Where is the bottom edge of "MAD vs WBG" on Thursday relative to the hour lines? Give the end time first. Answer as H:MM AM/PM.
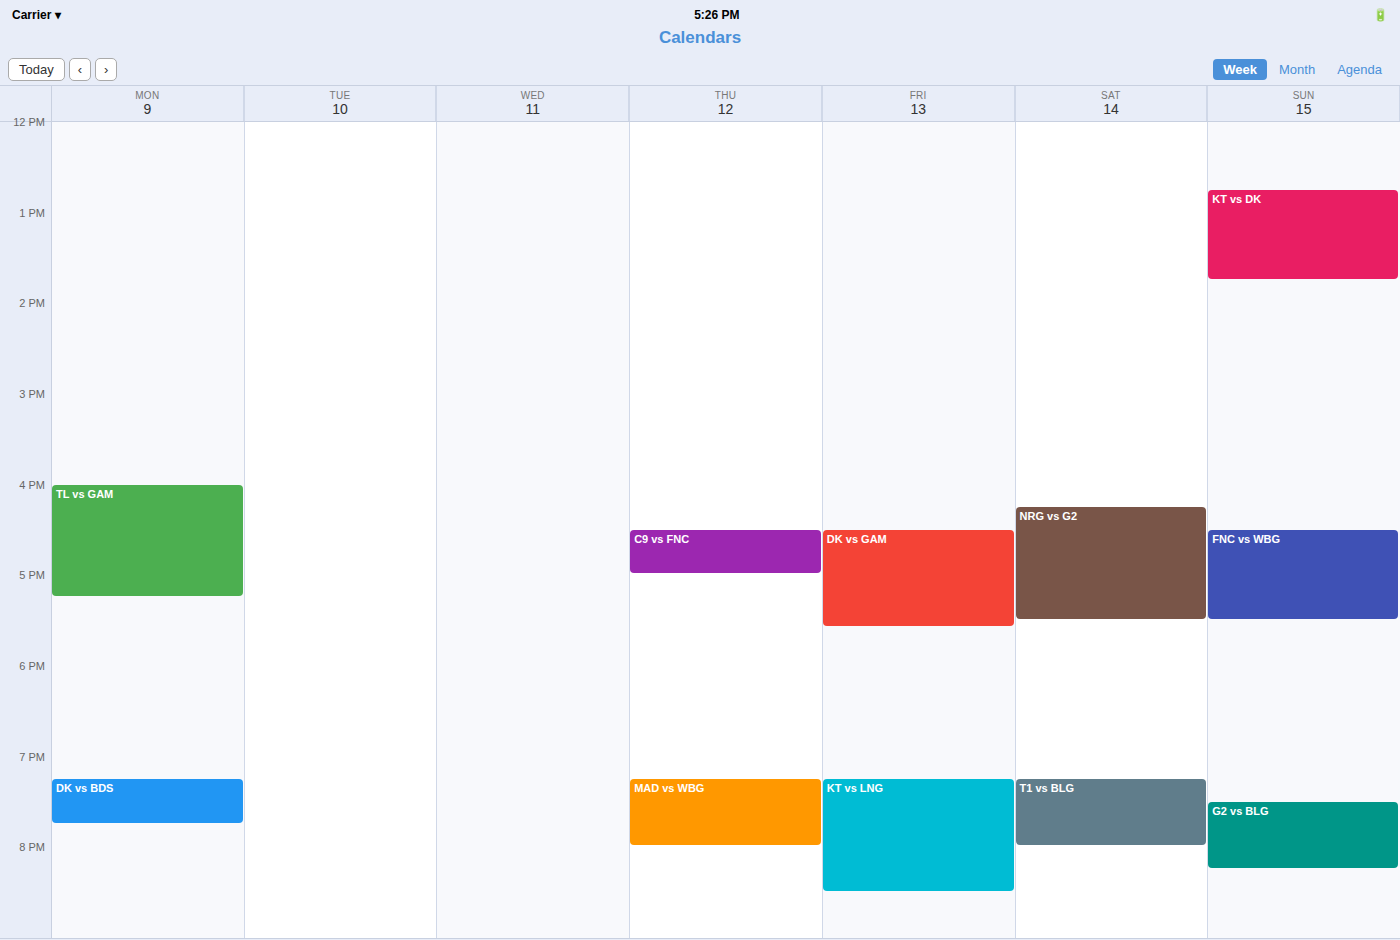
8:00 PM -- exactly on the 8 PM line.